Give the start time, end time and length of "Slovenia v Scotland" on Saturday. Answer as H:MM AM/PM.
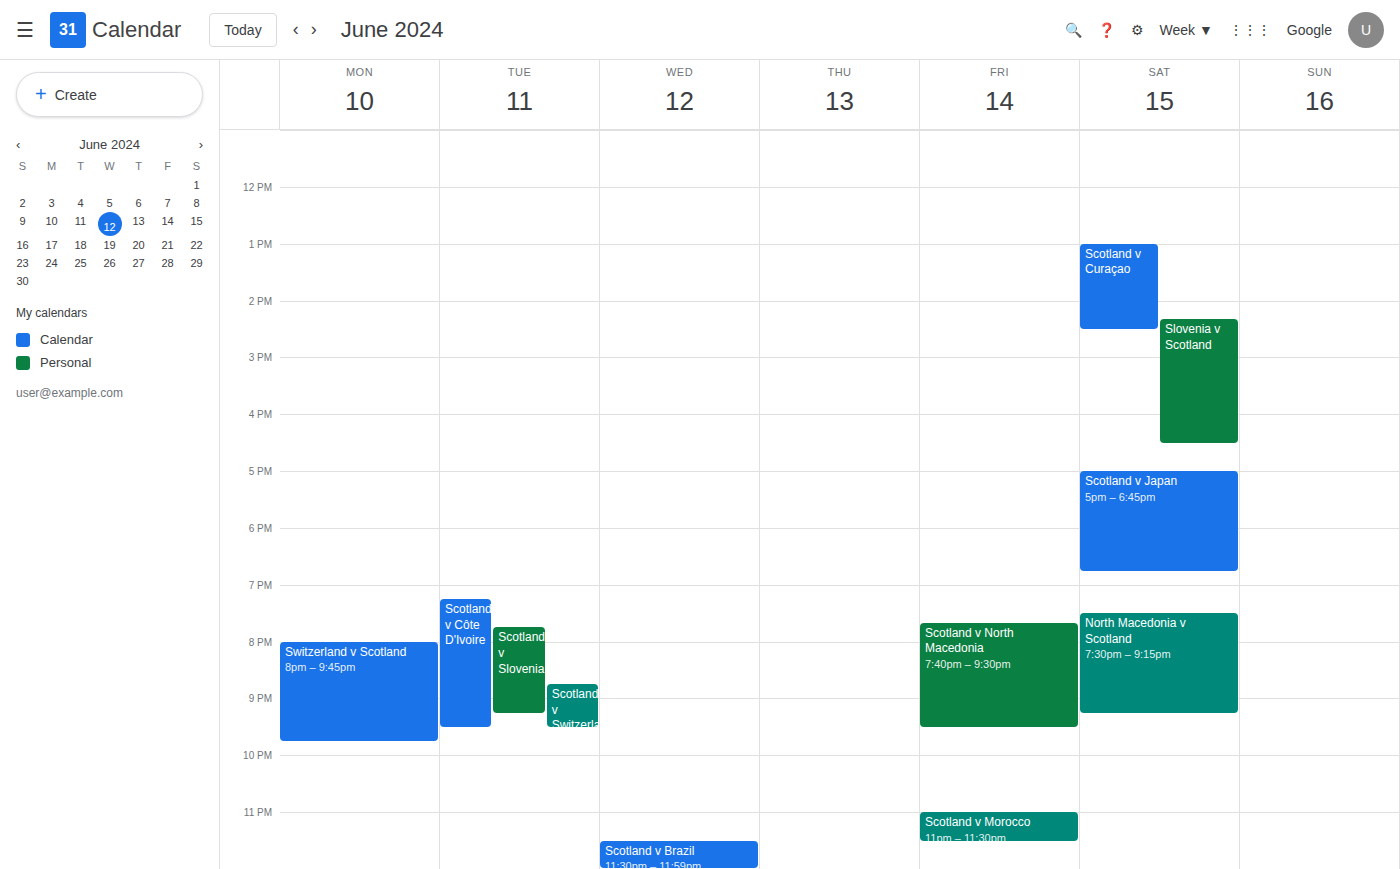
2:20 PM to 4:30 PM, 2 hours 10 minutes